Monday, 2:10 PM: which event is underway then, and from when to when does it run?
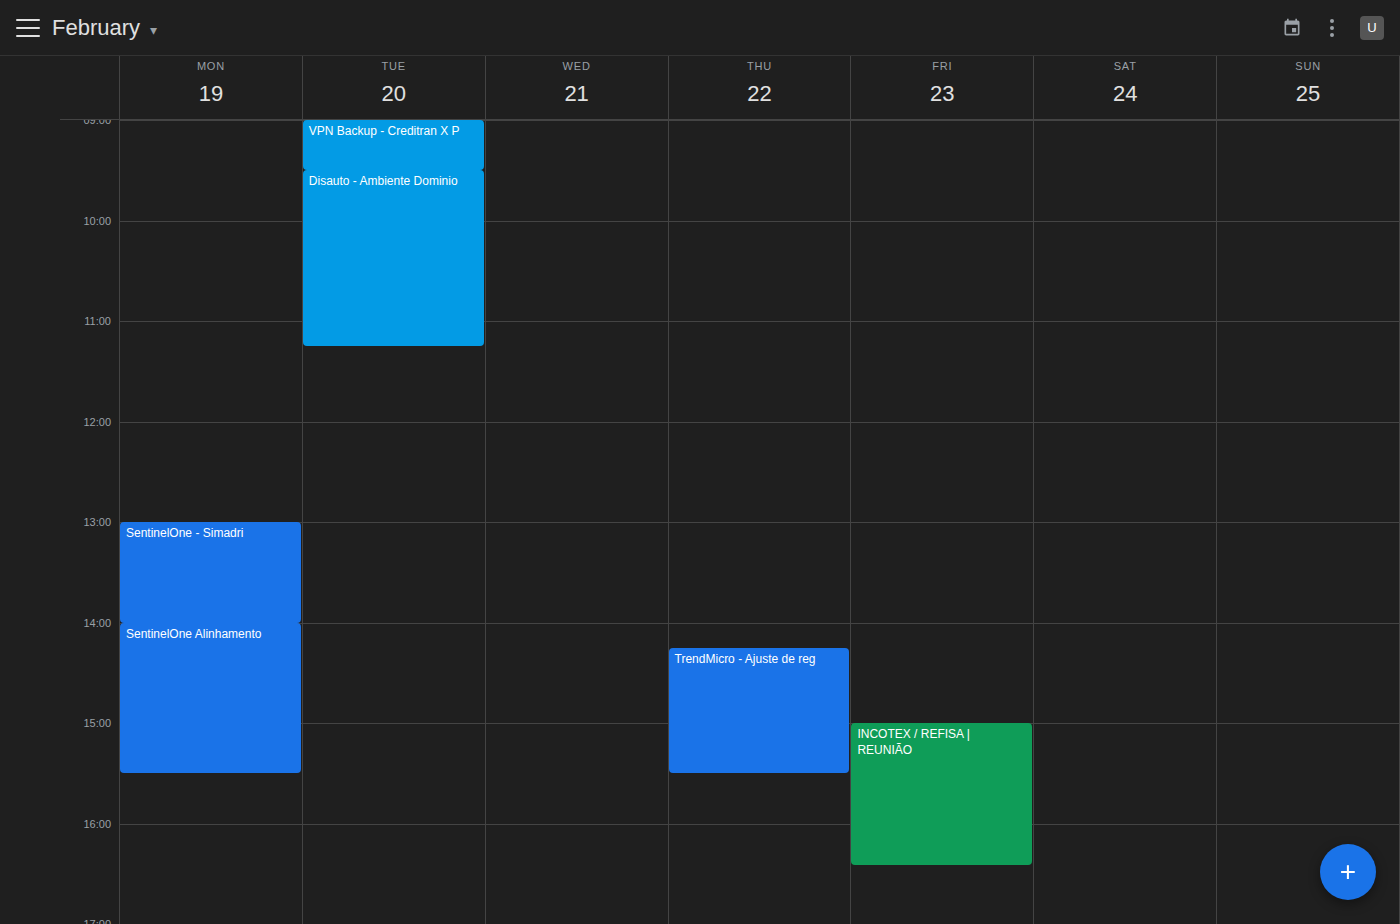
"SentinelOne Alinhamento", 2:00 PM to 3:30 PM